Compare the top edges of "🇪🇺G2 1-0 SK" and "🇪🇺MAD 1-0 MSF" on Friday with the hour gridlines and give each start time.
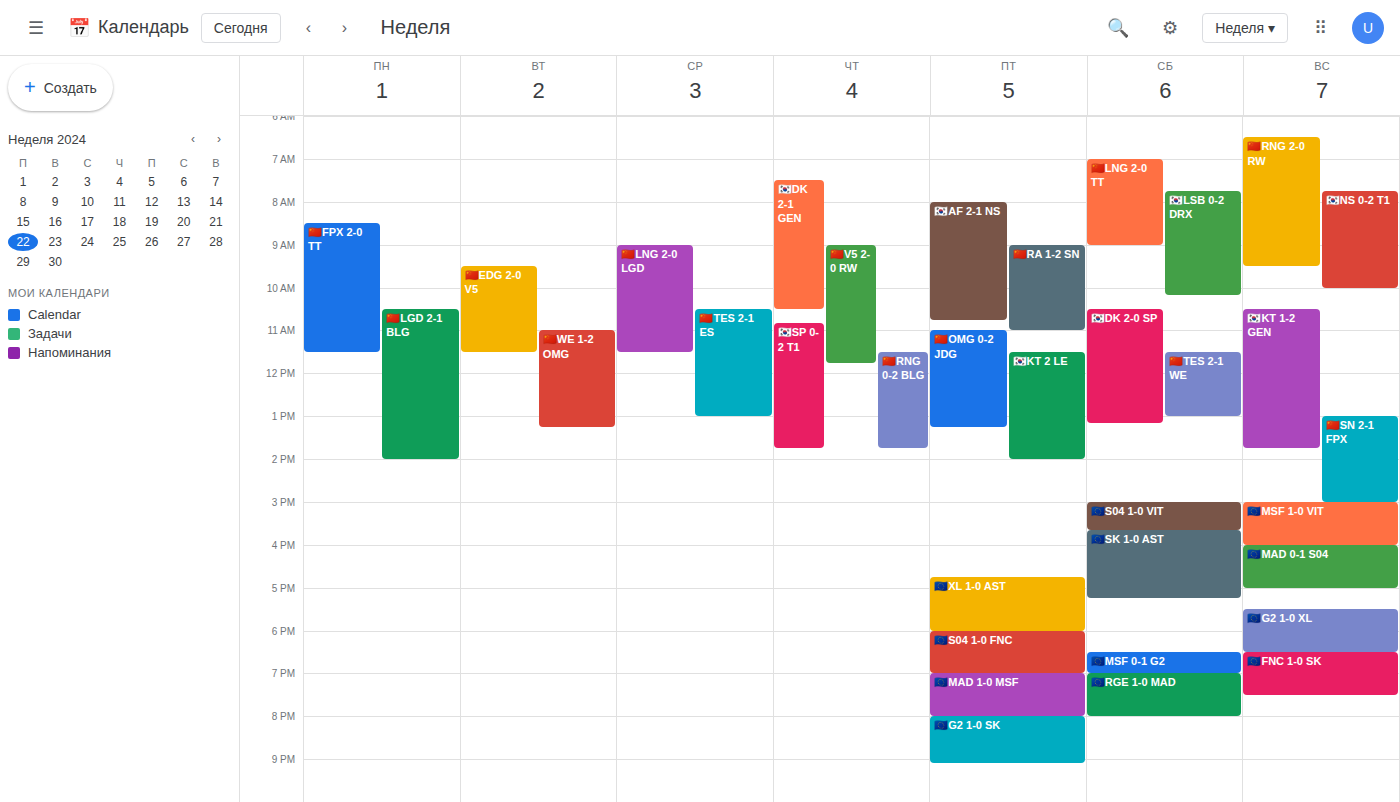
"🇪🇺G2 1-0 SK": 8:00 PM, exactly on the 8 PM line. "🇪🇺MAD 1-0 MSF": 7:00 PM, exactly on the 7 PM line.